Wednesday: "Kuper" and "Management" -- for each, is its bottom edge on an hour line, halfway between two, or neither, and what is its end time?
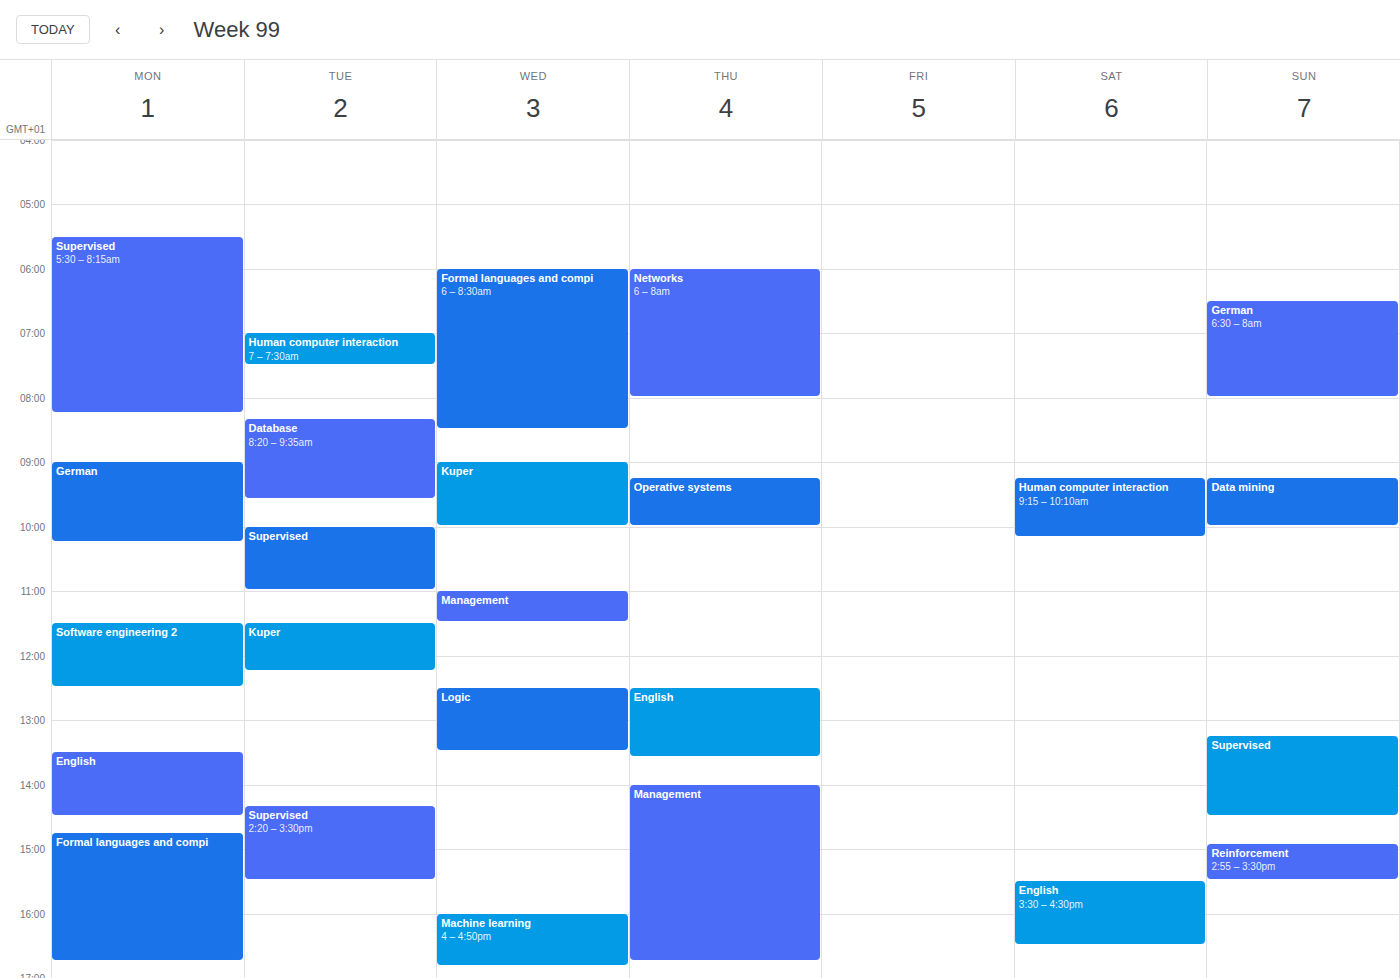
"Kuper": 10:00 AM, exactly on the 10 AM line. "Management": 11:30 AM, halfway between the 11 AM and 12 PM lines.